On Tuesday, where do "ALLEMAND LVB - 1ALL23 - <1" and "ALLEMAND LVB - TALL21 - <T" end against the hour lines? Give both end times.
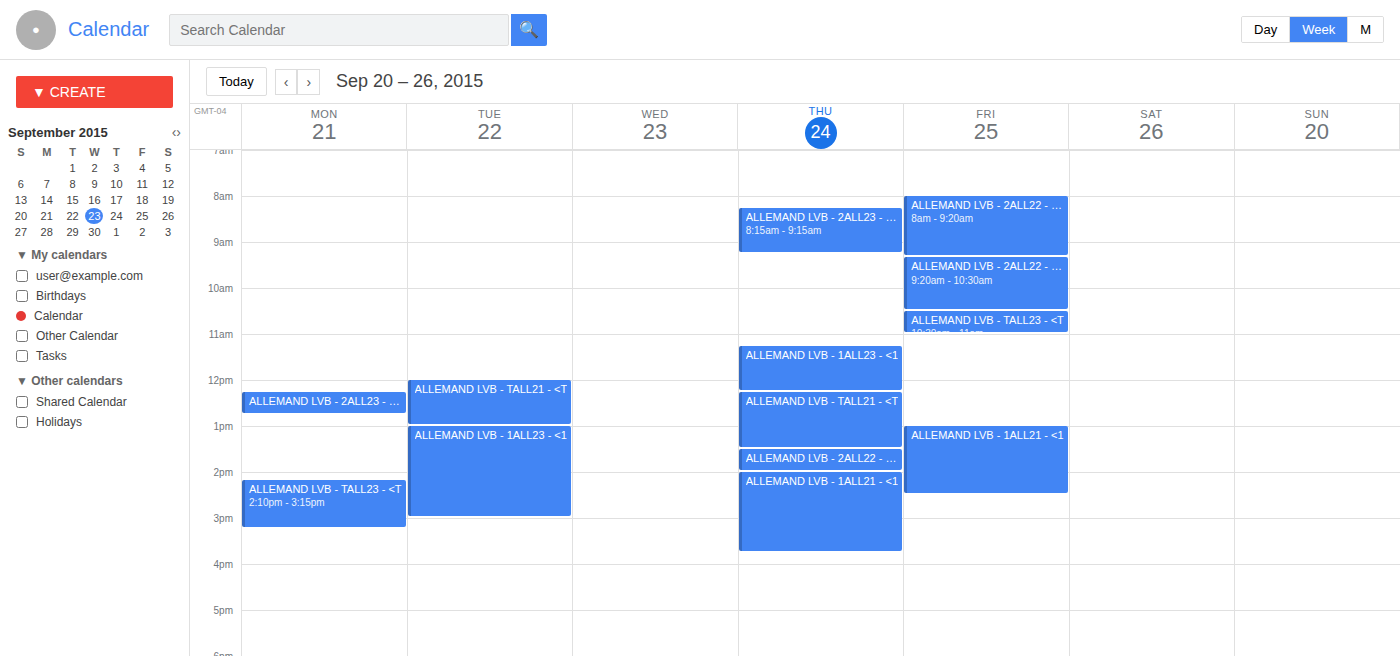
"ALLEMAND LVB - 1ALL23 - <1": 3:00 PM, exactly on the 3 PM line. "ALLEMAND LVB - TALL21 - <T": 1:00 PM, exactly on the 1 PM line.